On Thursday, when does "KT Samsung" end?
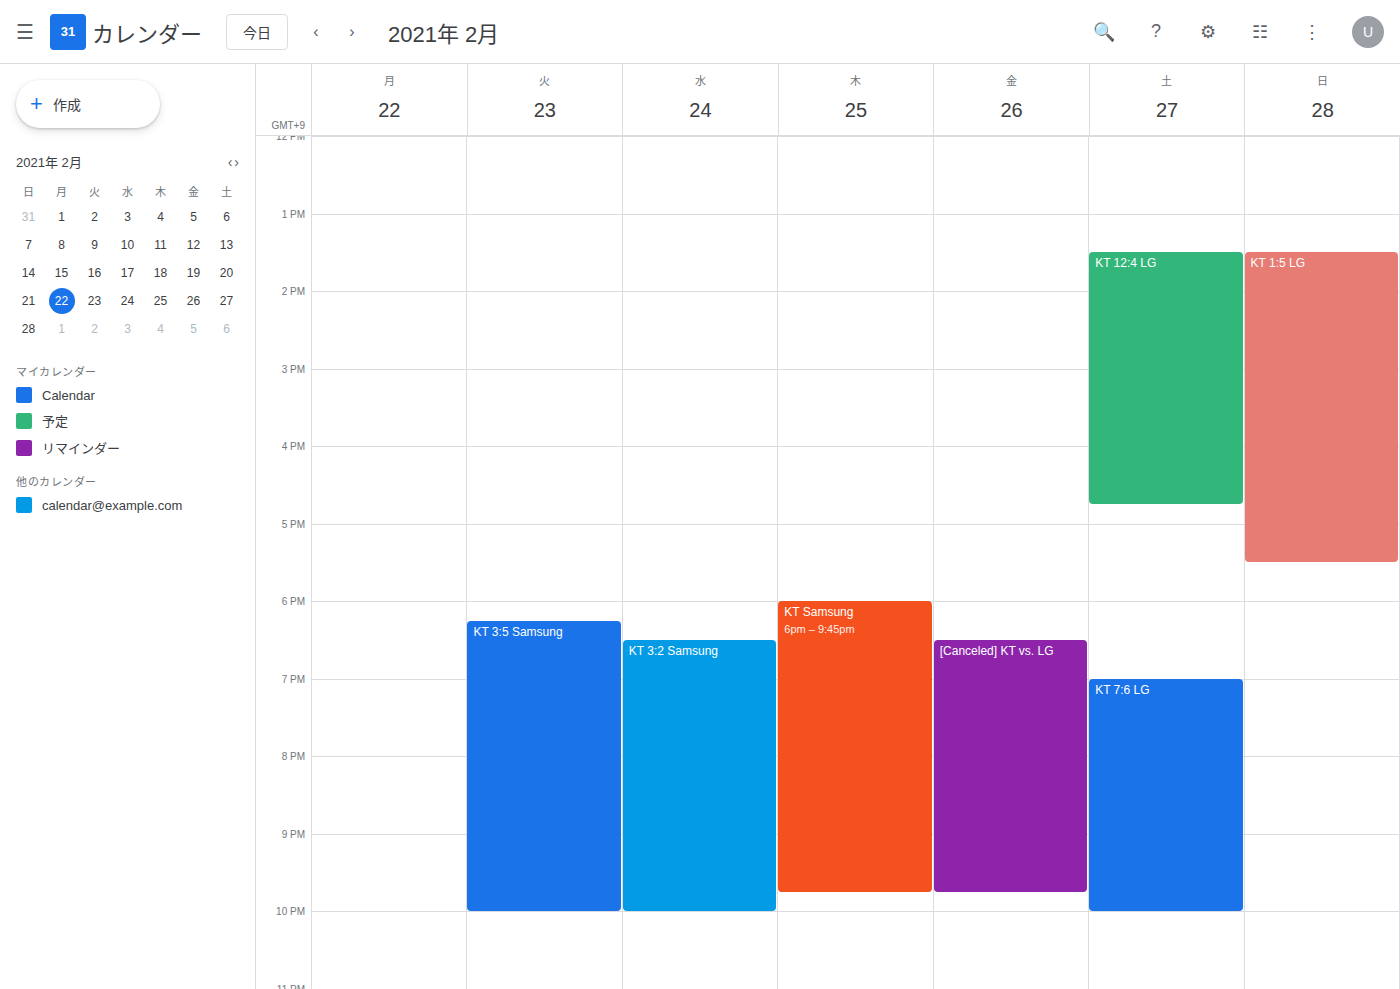
9:45 PM